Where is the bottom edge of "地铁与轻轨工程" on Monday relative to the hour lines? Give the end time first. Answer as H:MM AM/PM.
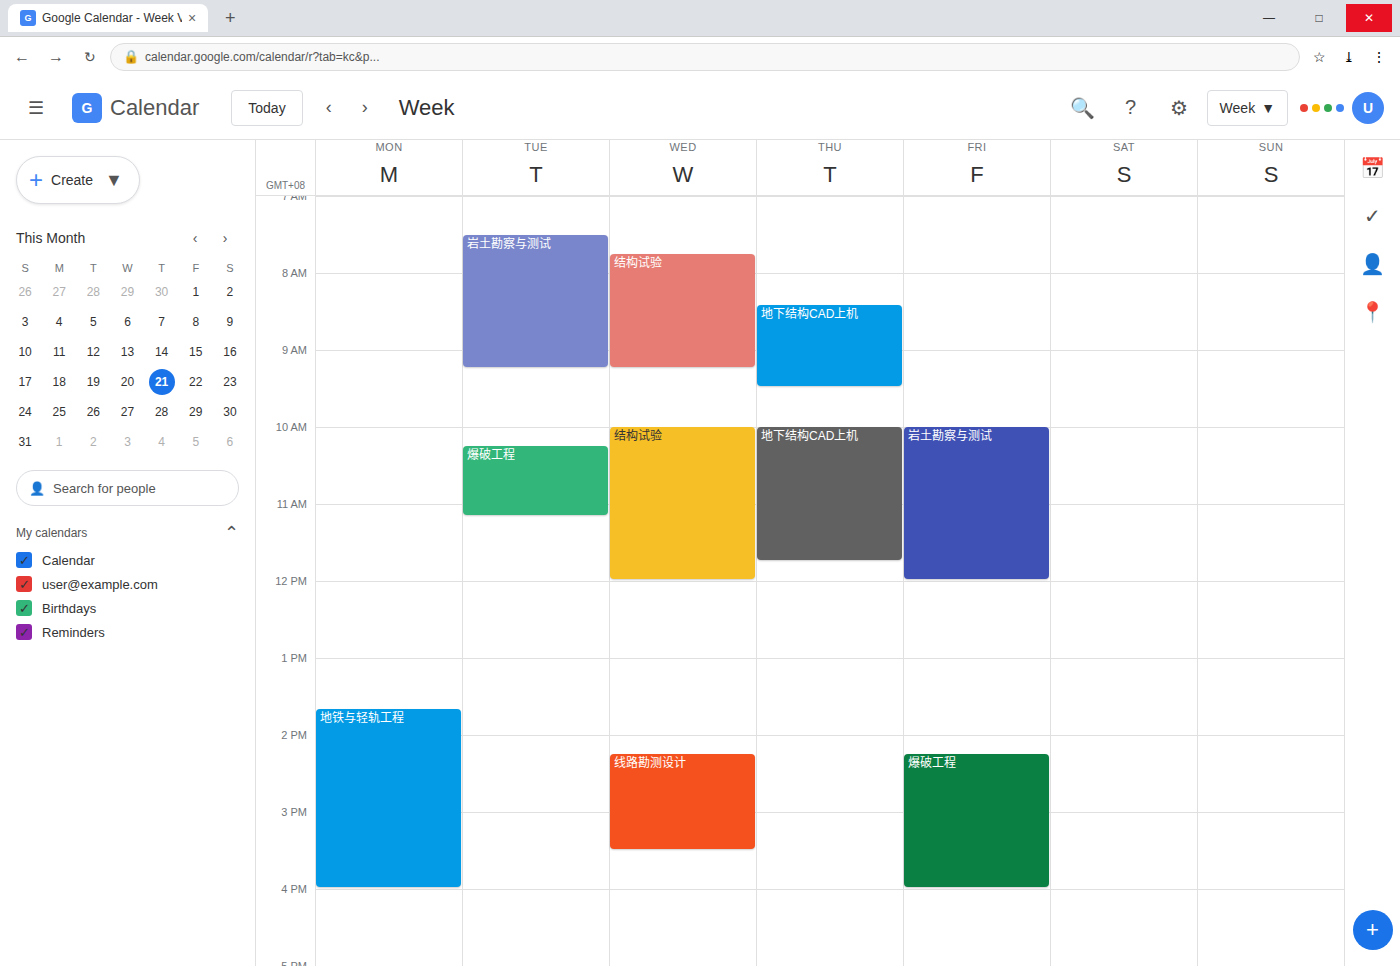
4:00 PM -- exactly on the 4 PM line.